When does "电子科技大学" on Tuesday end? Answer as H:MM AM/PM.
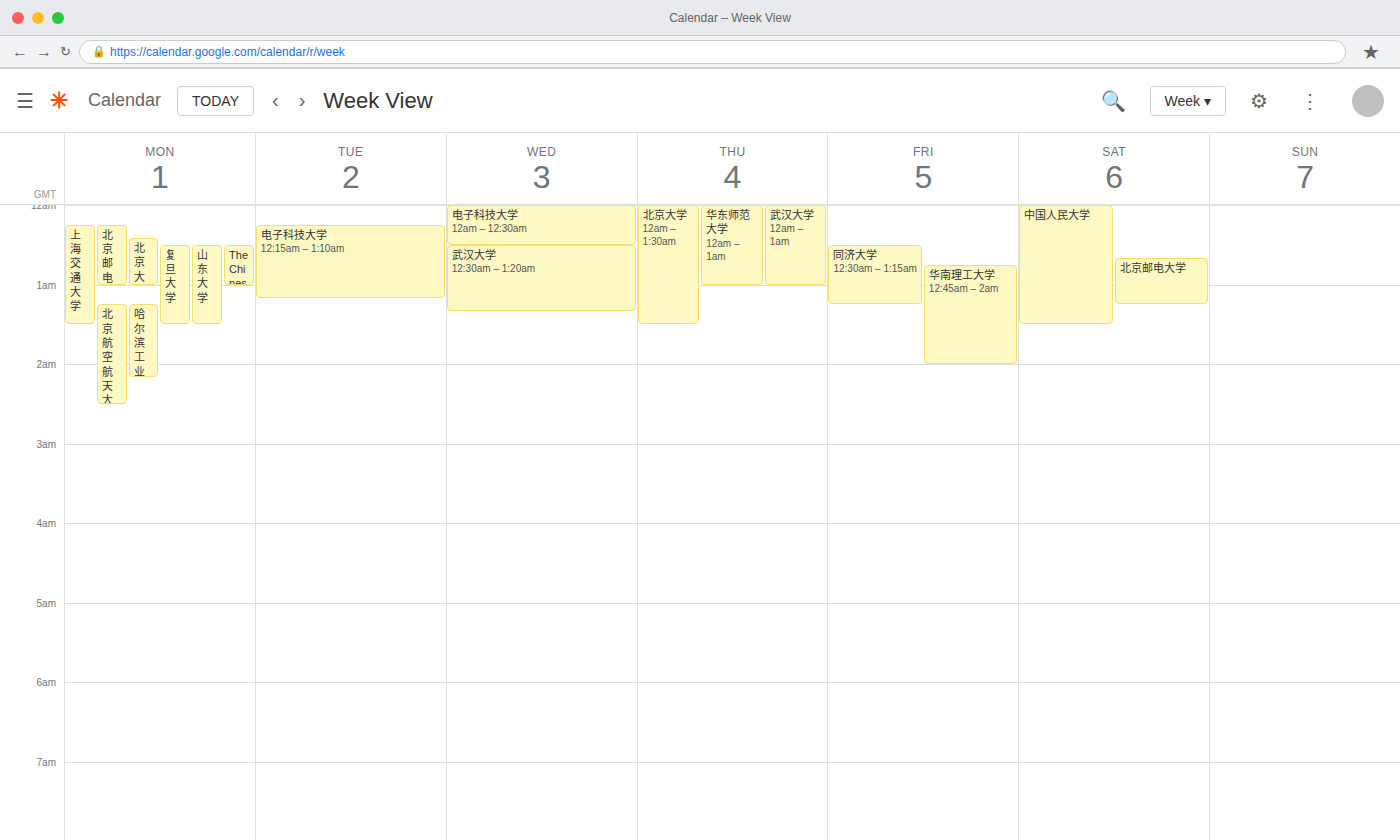
1:10 AM